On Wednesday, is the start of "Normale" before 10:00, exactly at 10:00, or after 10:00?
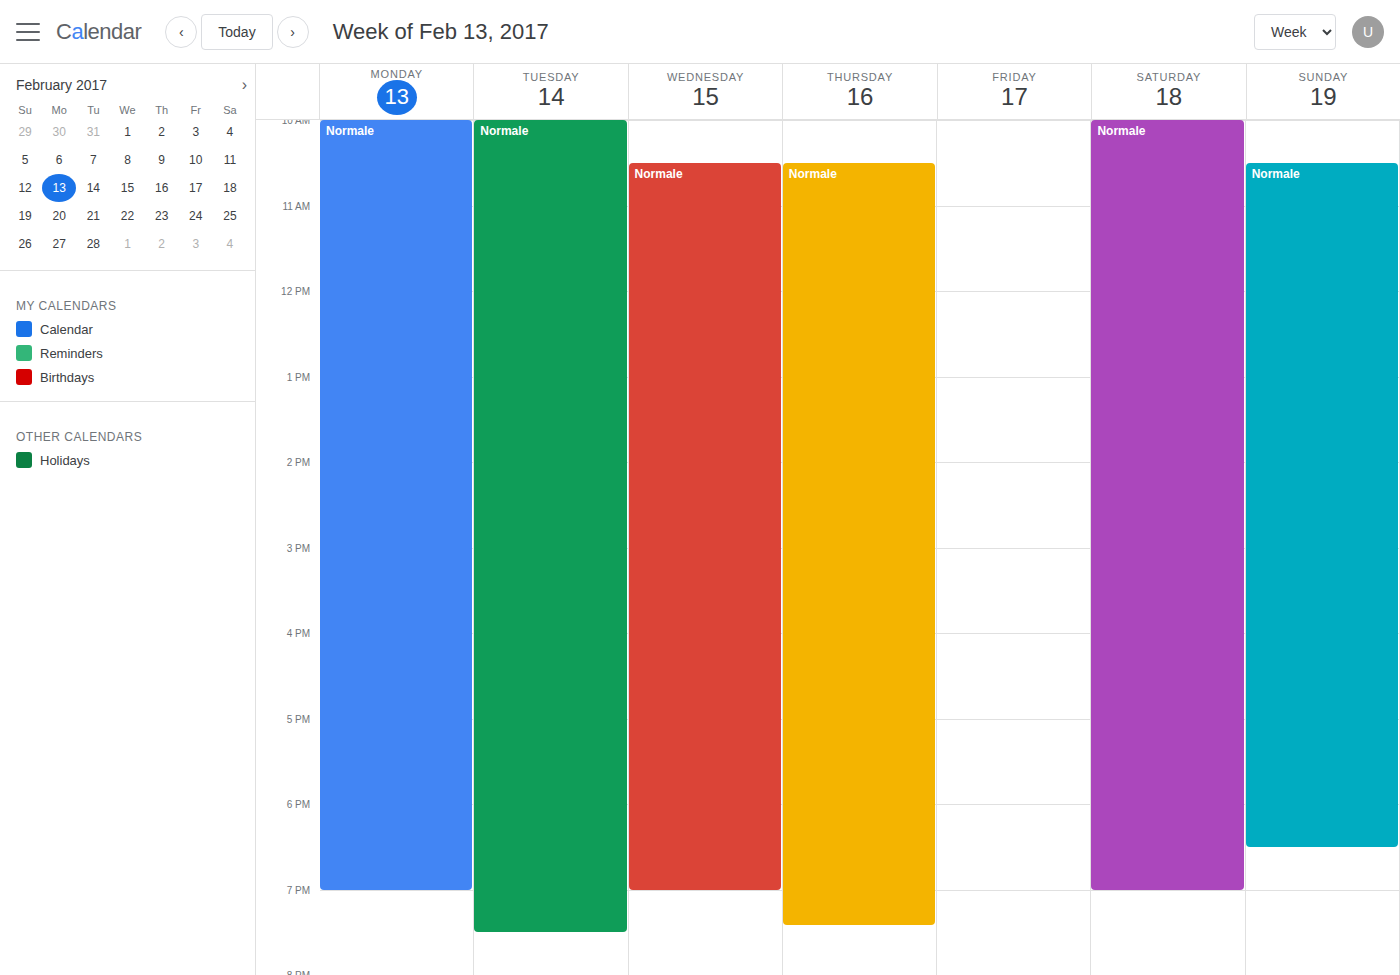
10:30 -- after 10:00, 30 minutes below the 10:00 line.